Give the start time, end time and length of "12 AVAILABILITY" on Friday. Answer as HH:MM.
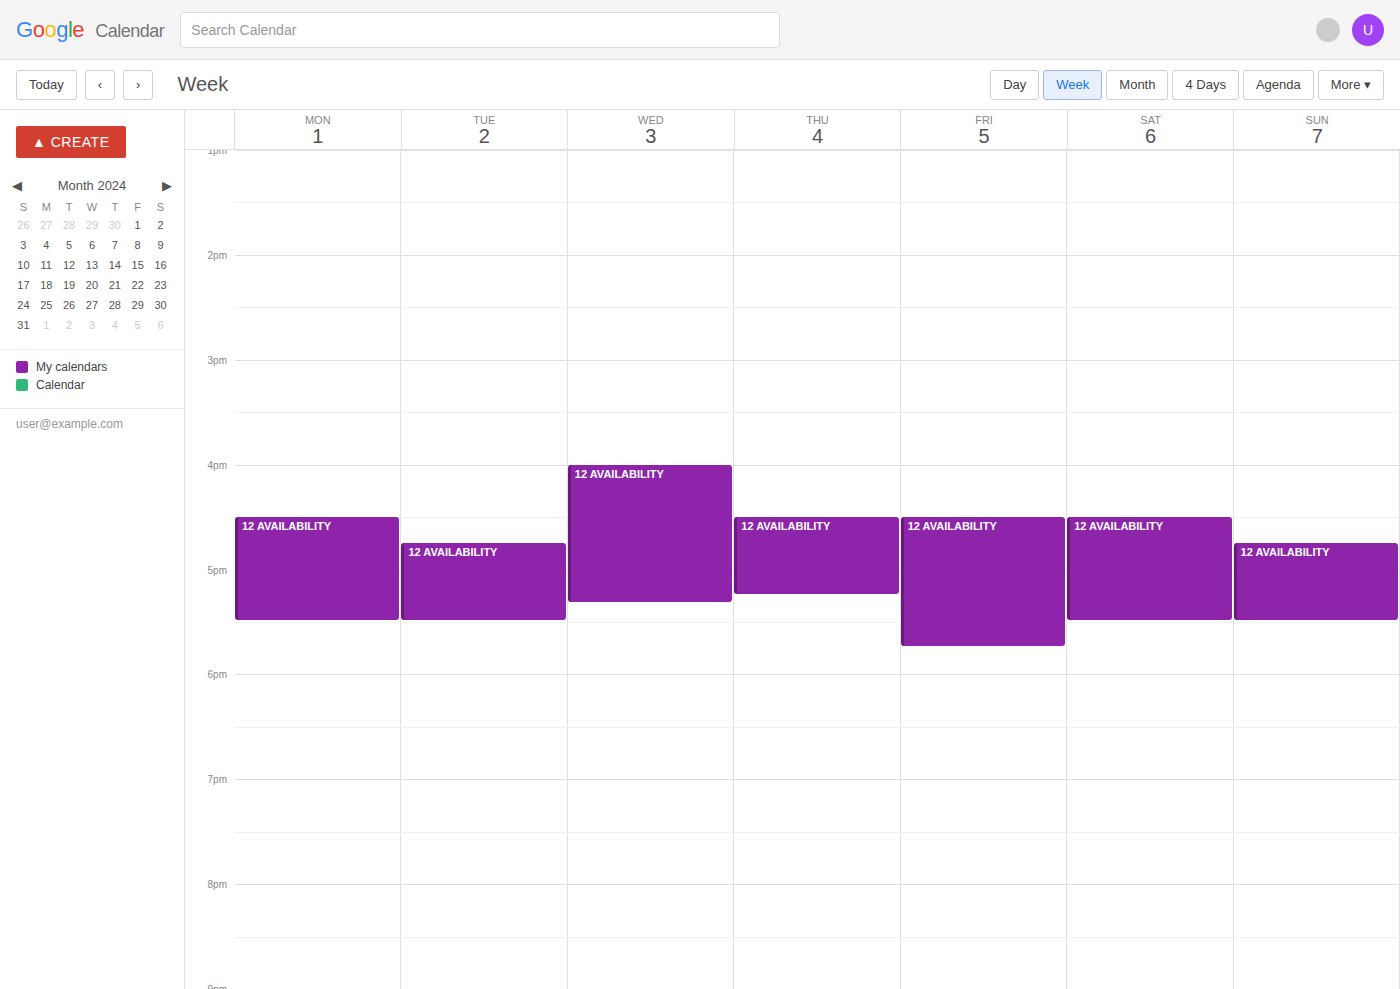
16:30 to 17:45, 1 hour 15 minutes